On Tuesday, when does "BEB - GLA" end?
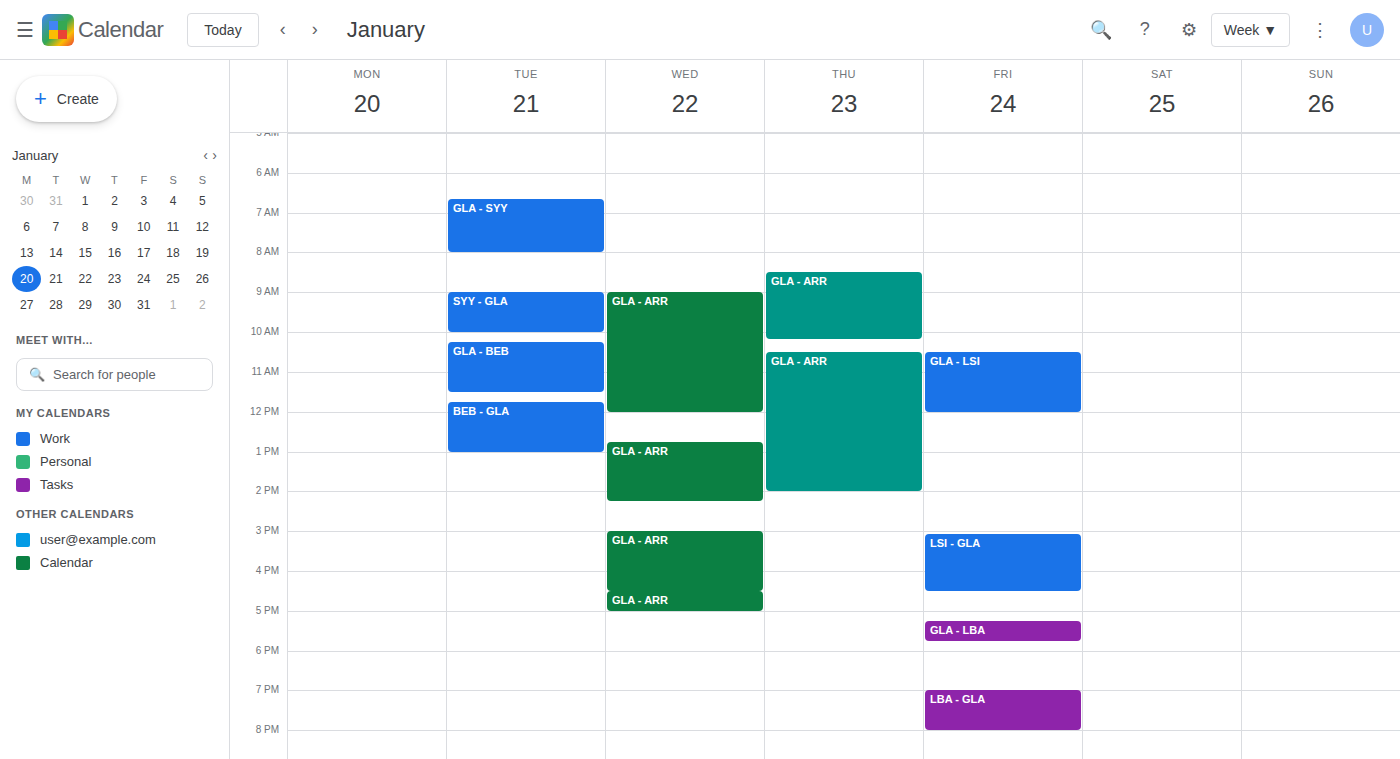
1:00 PM